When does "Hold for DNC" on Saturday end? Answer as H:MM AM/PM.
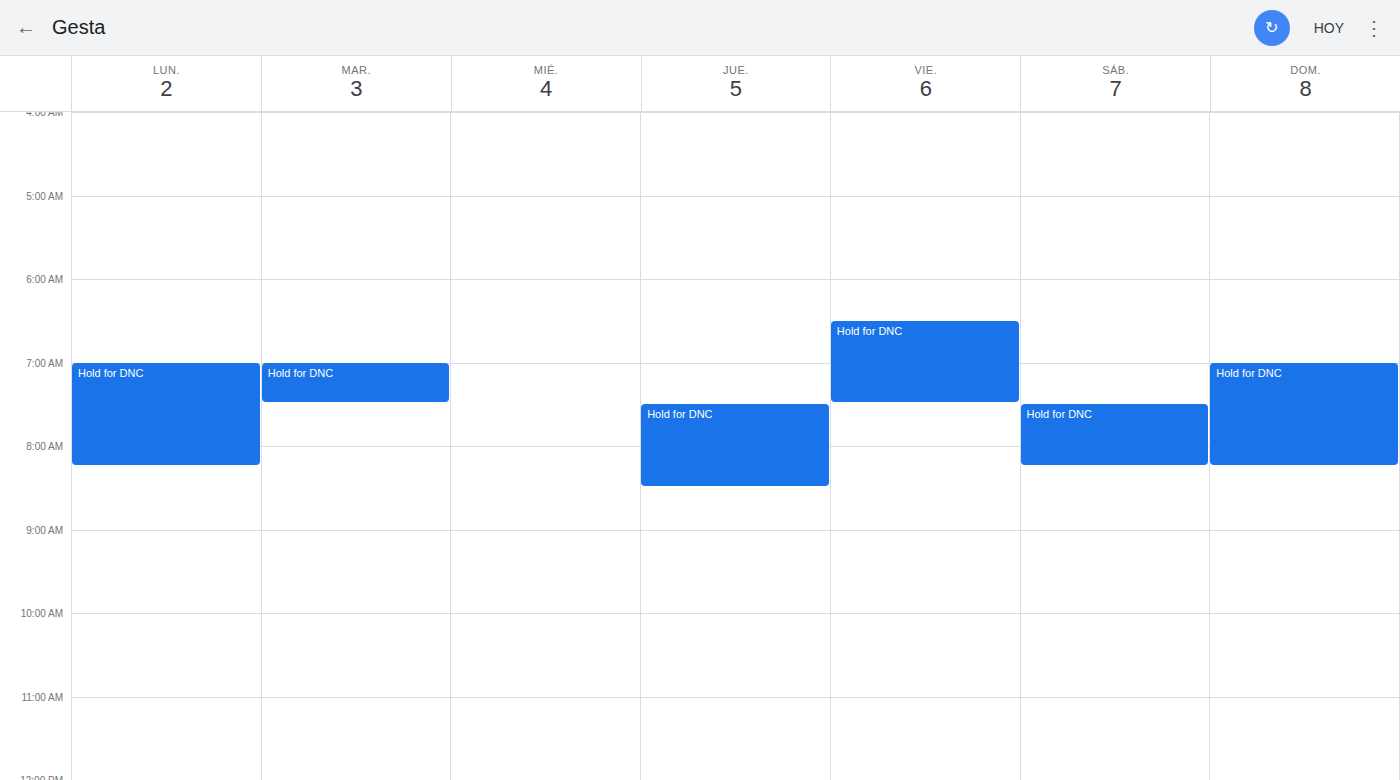
8:15 AM